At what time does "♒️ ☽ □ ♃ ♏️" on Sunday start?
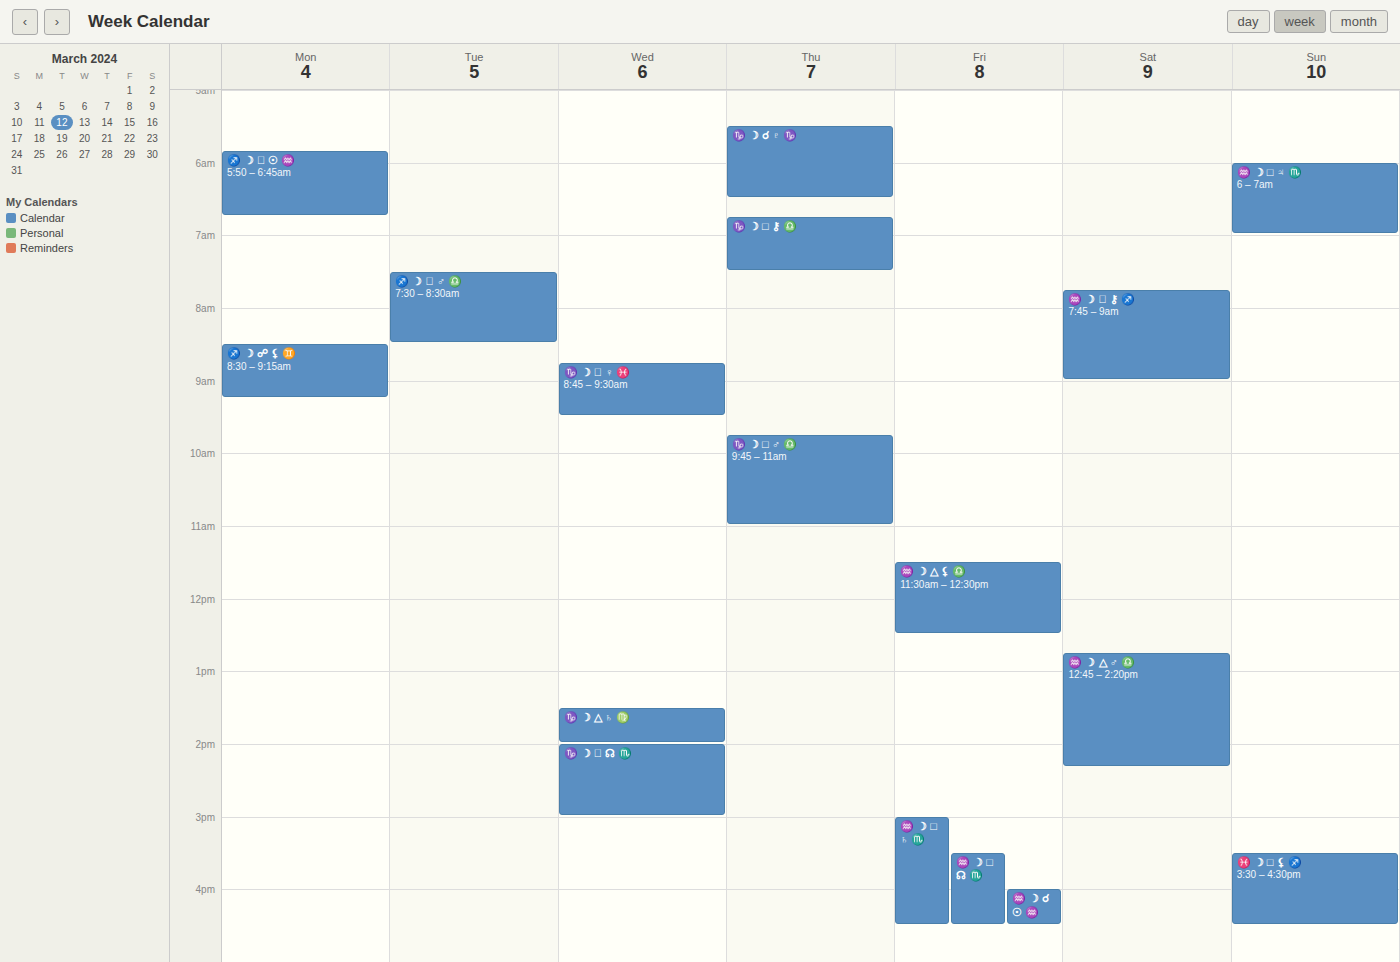
06:00